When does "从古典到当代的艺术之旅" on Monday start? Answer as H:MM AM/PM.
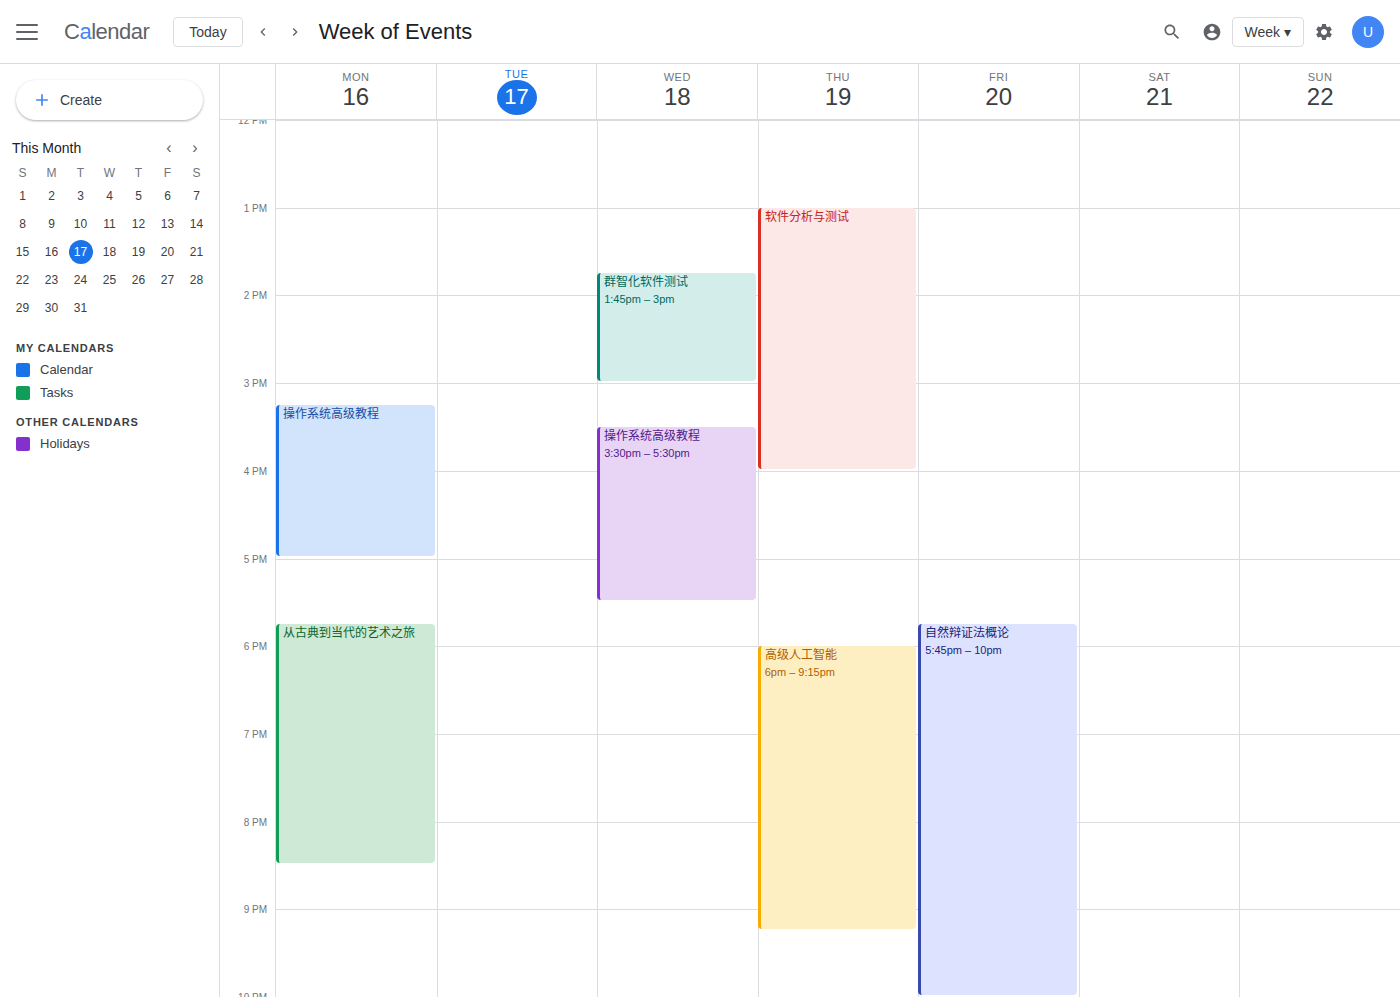
5:45 PM